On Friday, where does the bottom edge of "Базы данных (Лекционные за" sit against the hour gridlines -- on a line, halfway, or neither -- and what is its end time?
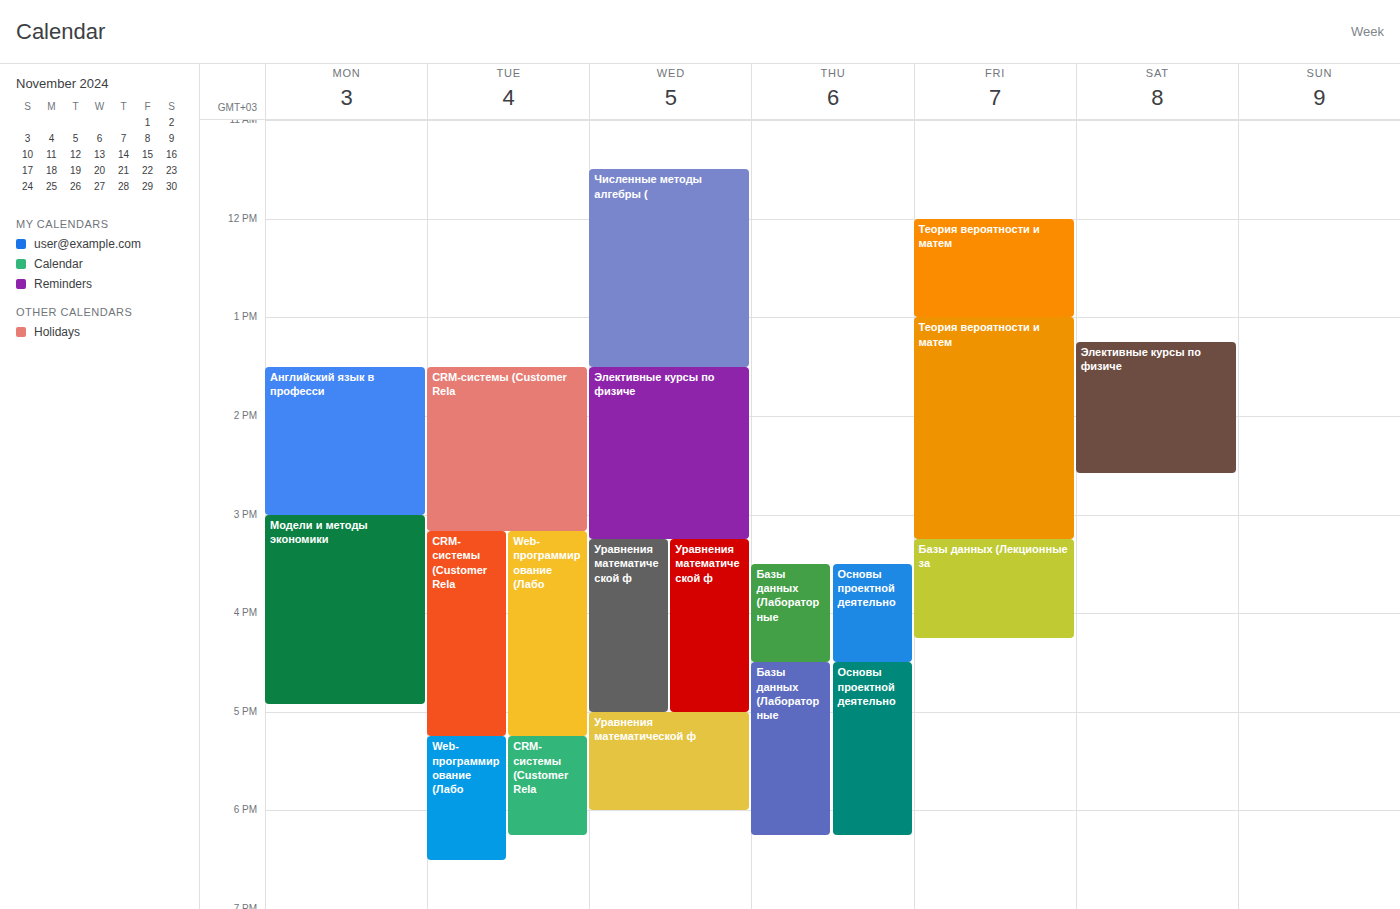
4:15 PM -- neither: a quarter of the way from the 4 PM line to the 5 PM line.